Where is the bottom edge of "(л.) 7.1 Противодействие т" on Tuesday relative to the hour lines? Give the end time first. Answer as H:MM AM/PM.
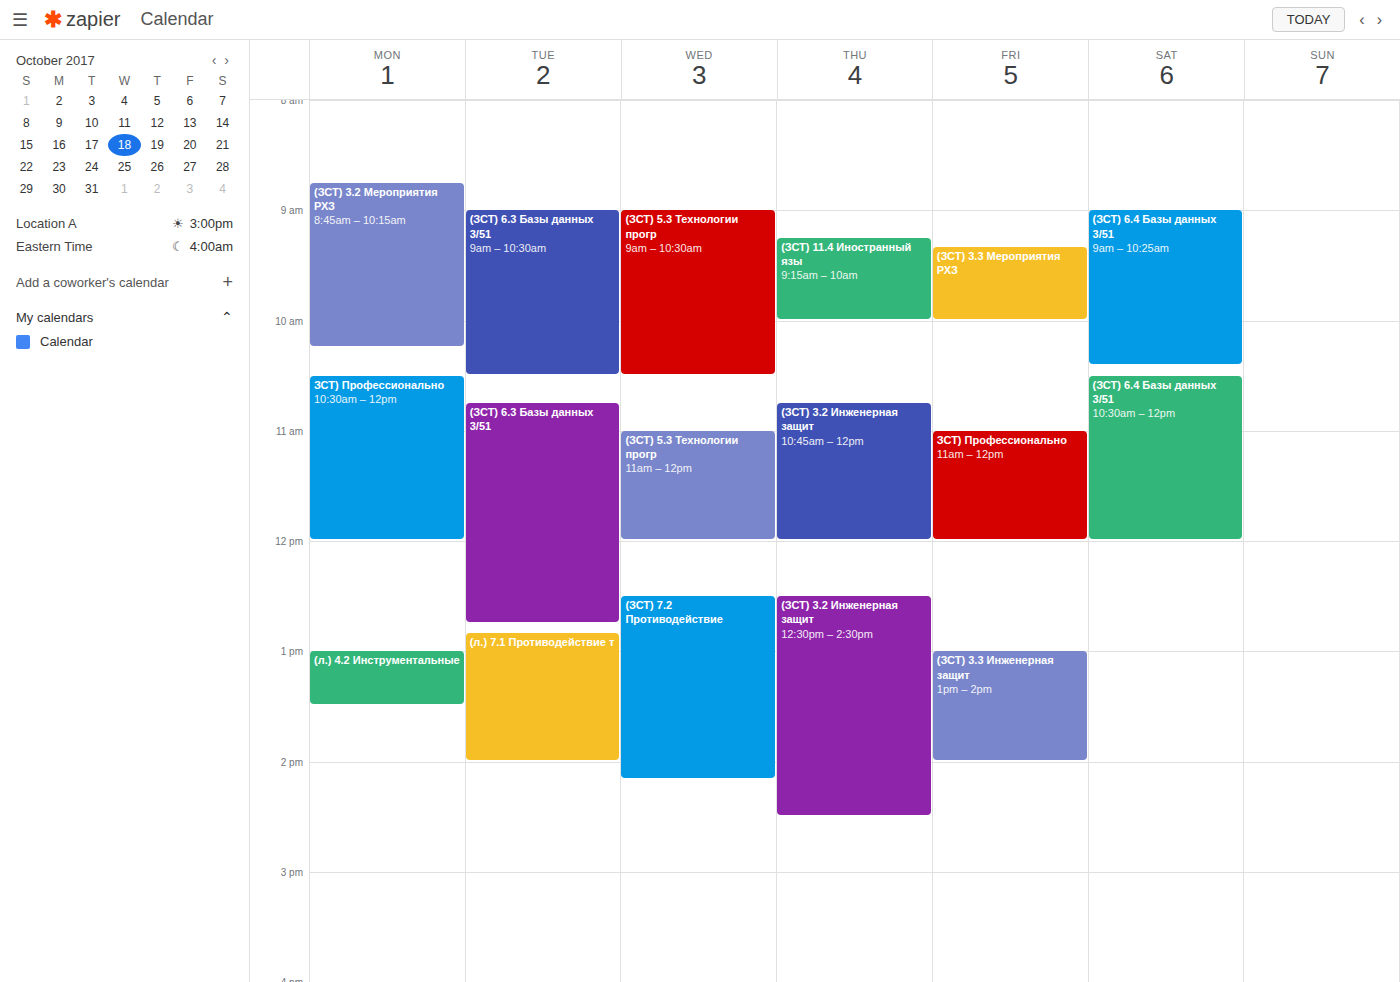
2:00 PM -- exactly on the 2 PM line.